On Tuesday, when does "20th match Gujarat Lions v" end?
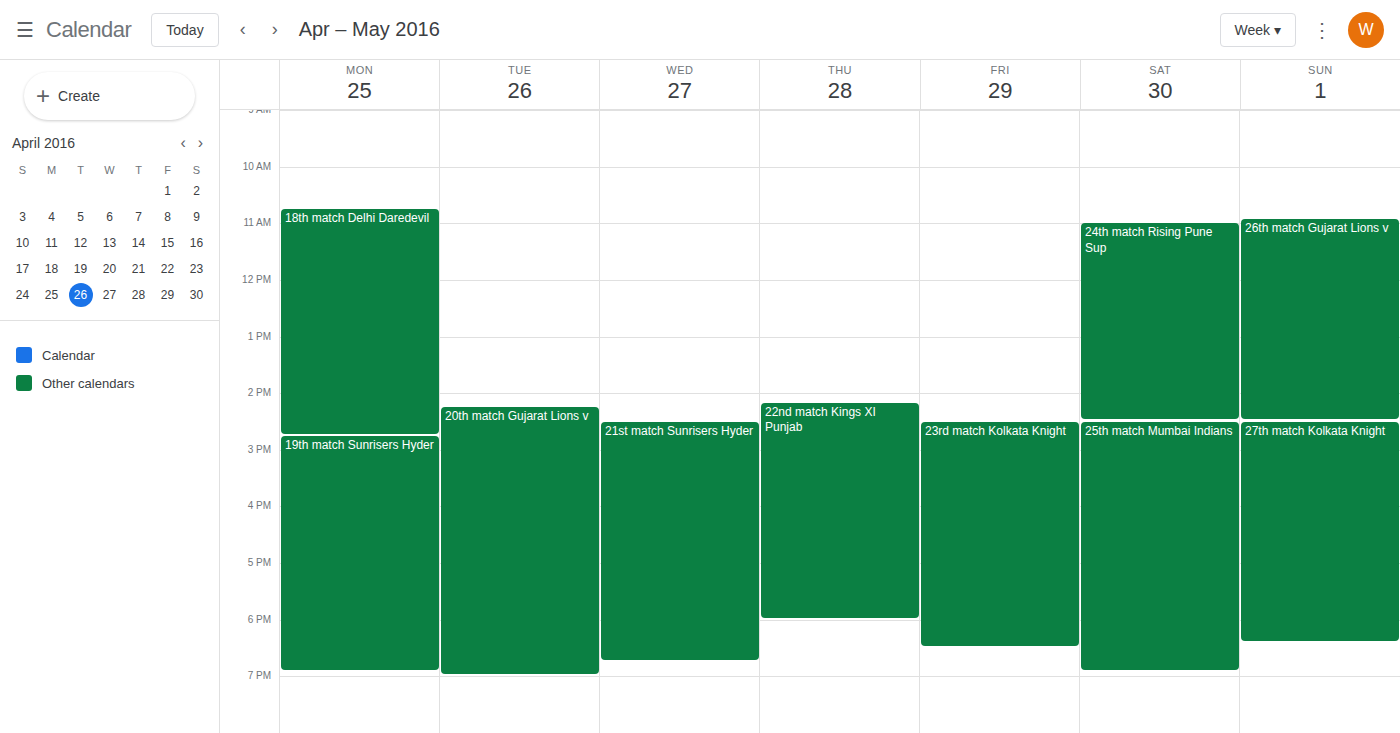
7:00 PM